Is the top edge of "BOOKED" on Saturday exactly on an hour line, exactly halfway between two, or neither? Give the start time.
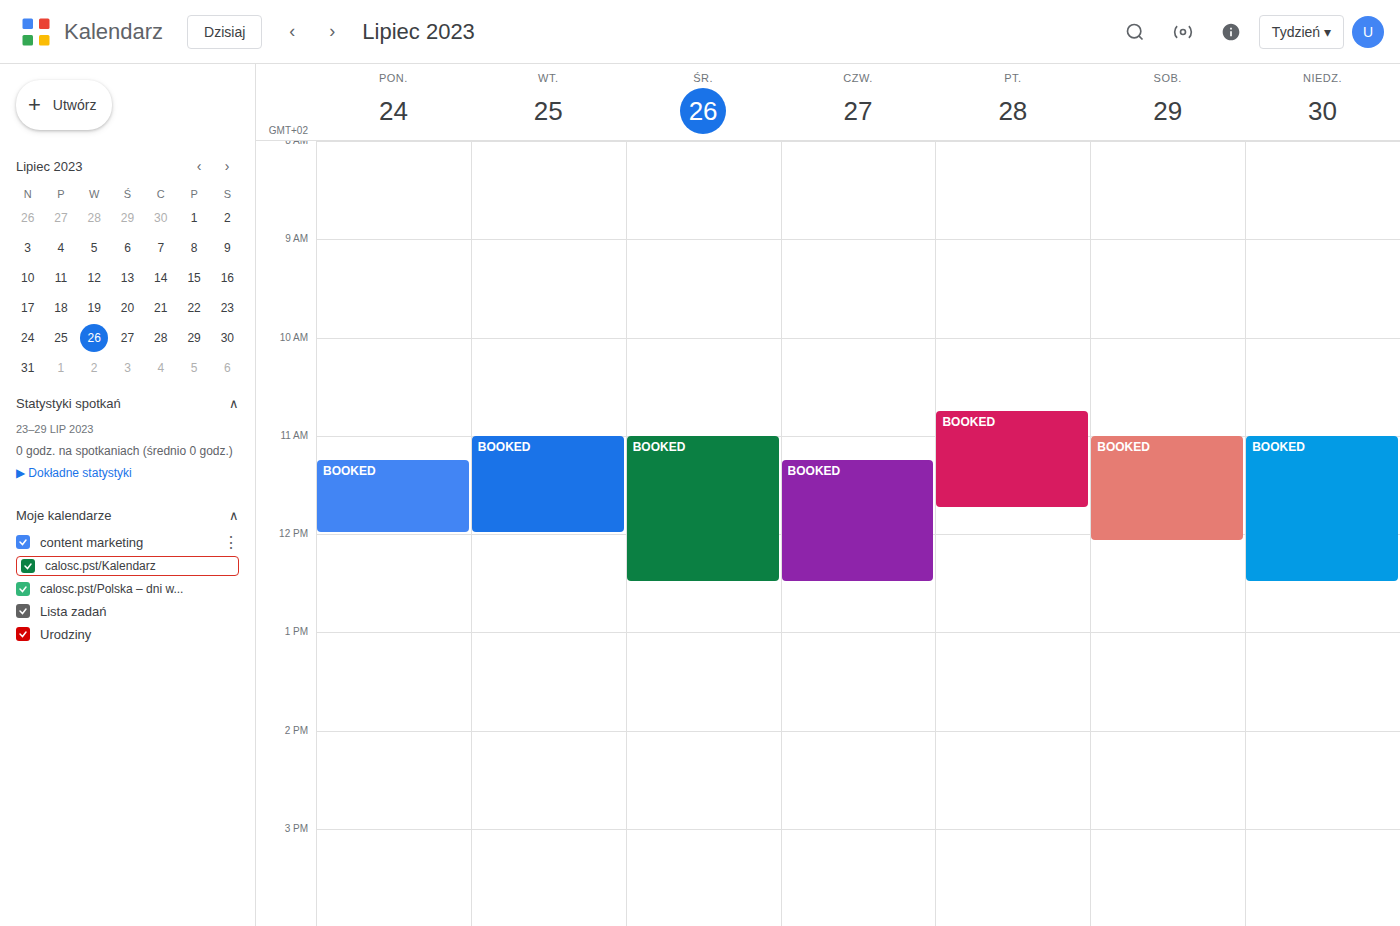
11:00 AM -- exactly on the 11 AM line.